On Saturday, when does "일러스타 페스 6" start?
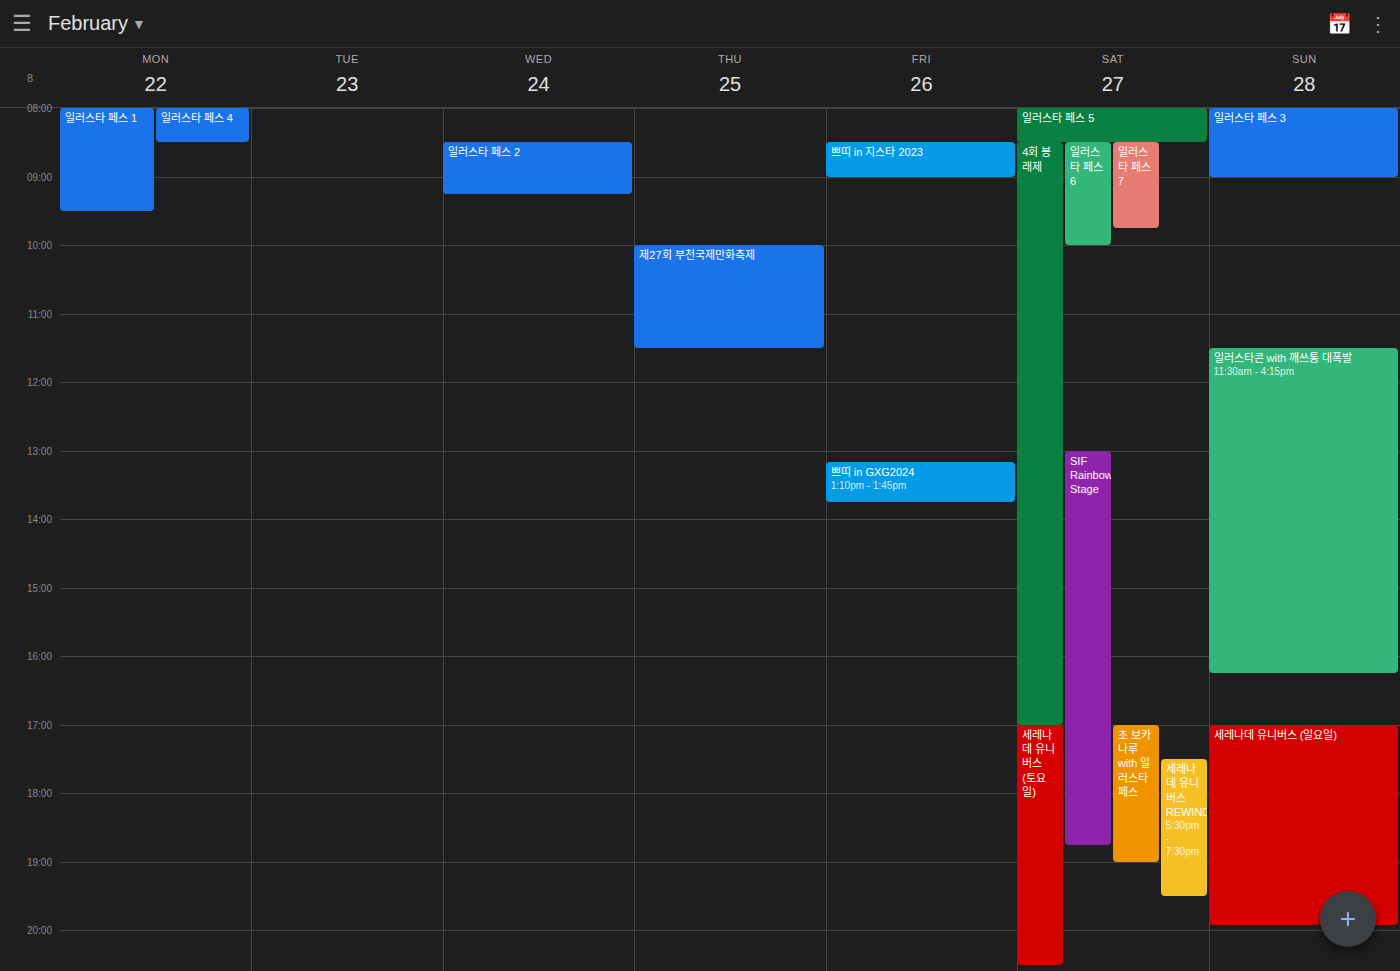
08:30